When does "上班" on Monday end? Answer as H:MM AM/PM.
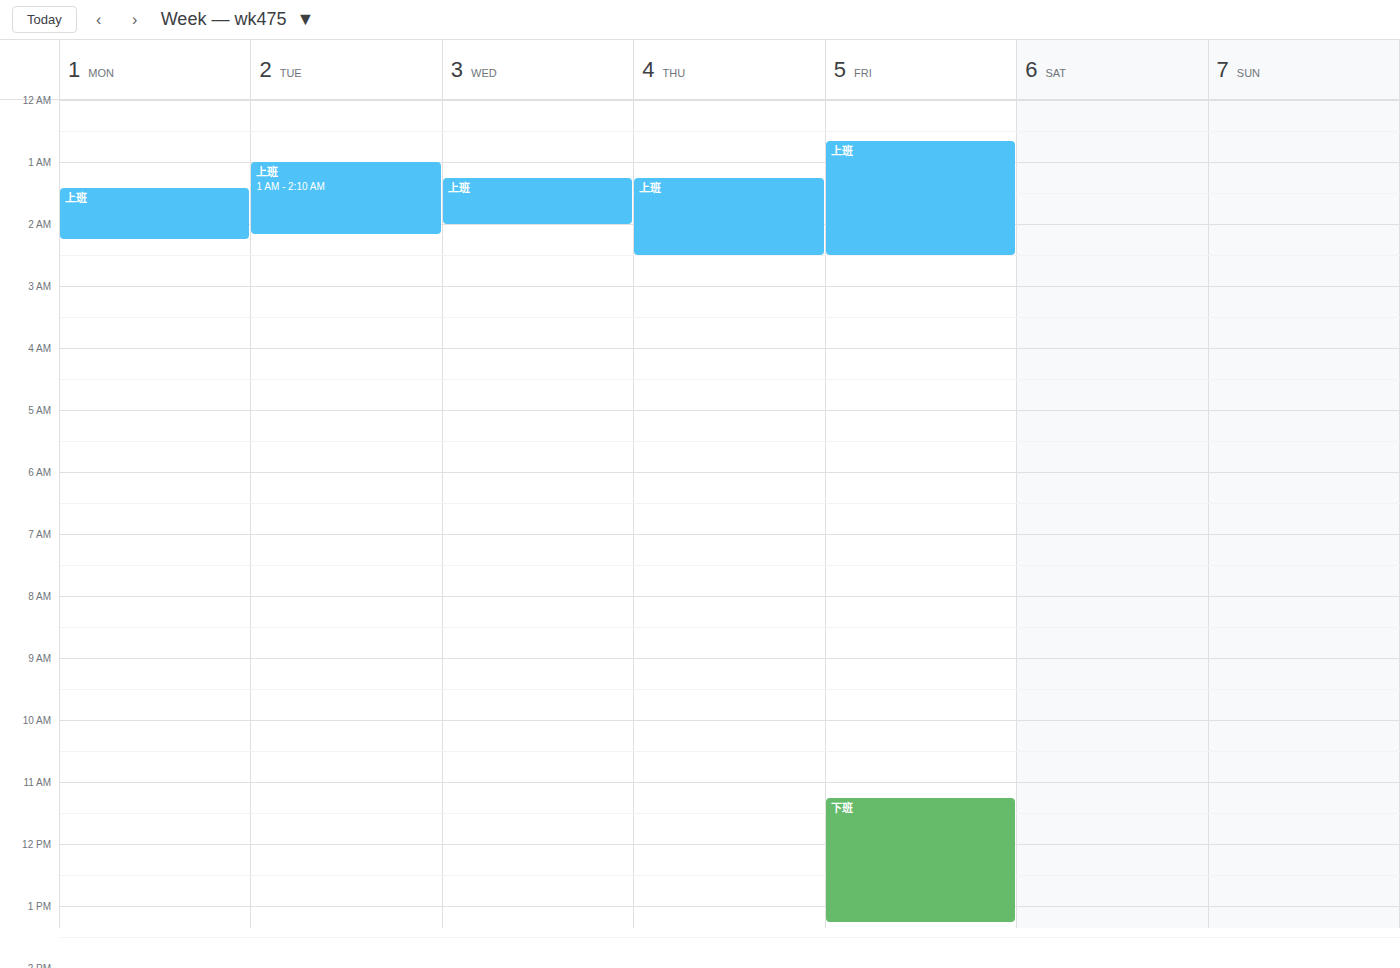
2:15 AM